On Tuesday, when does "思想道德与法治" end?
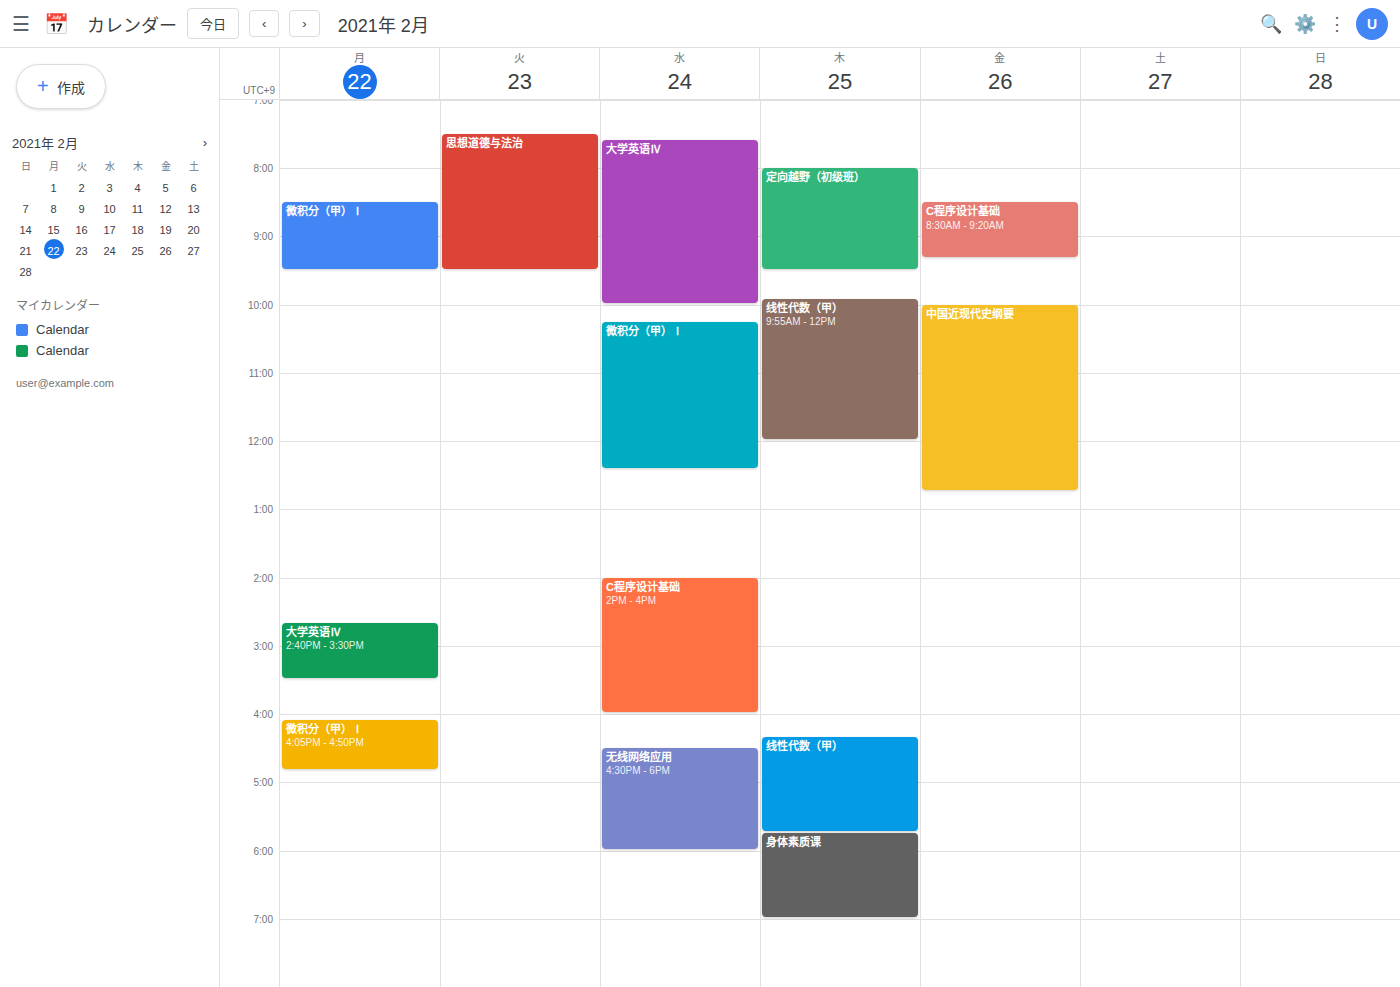
9:30 AM